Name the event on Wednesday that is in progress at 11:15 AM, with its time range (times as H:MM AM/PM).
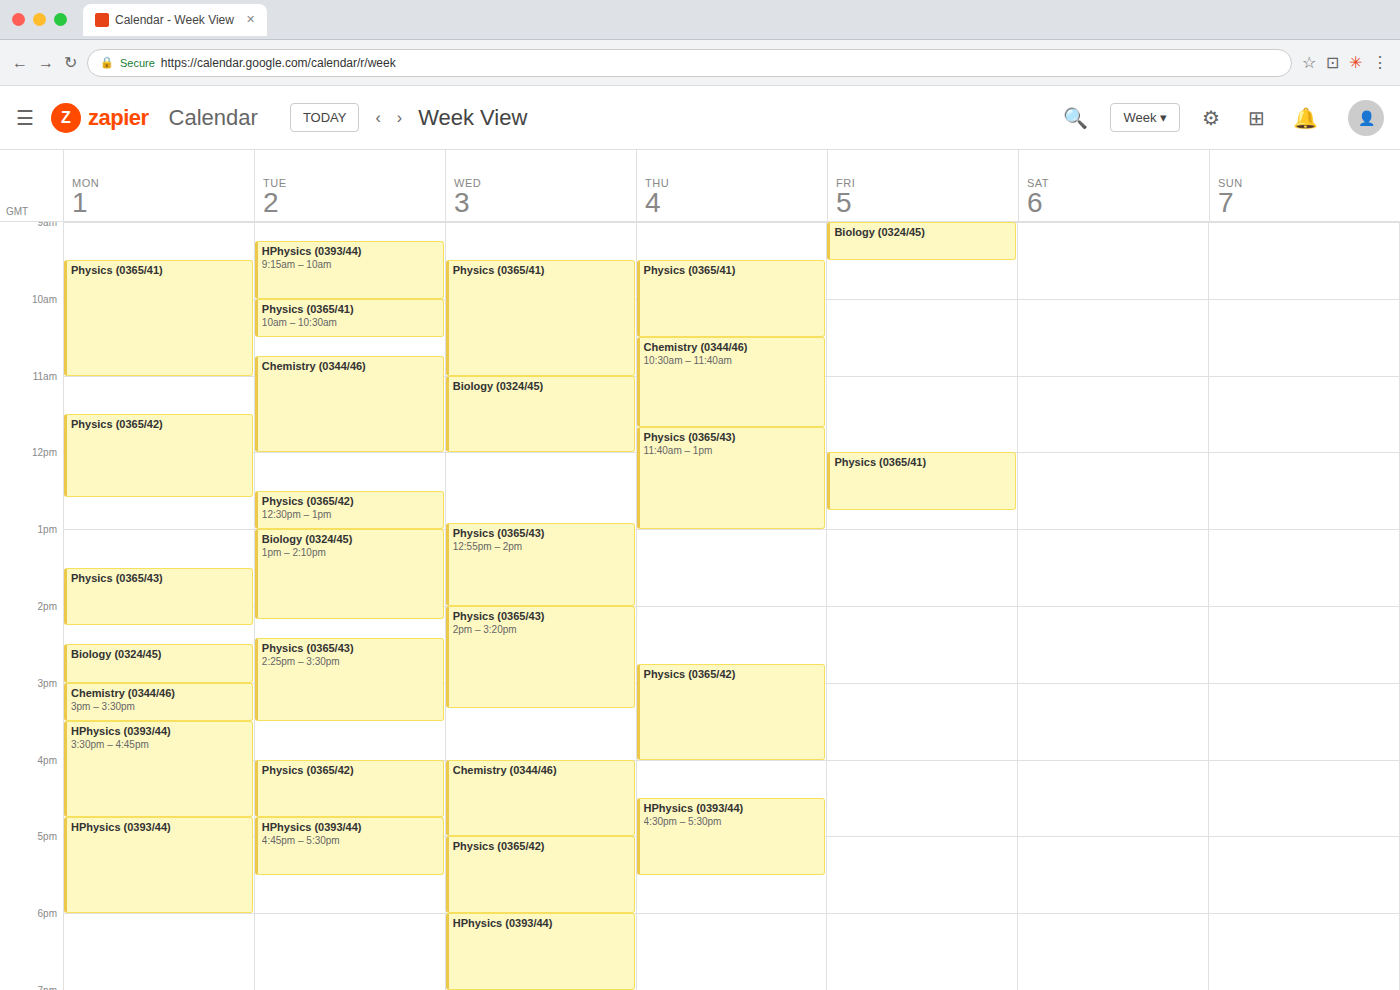
"Biology (0324/45)", 11:00 AM to 12:00 PM